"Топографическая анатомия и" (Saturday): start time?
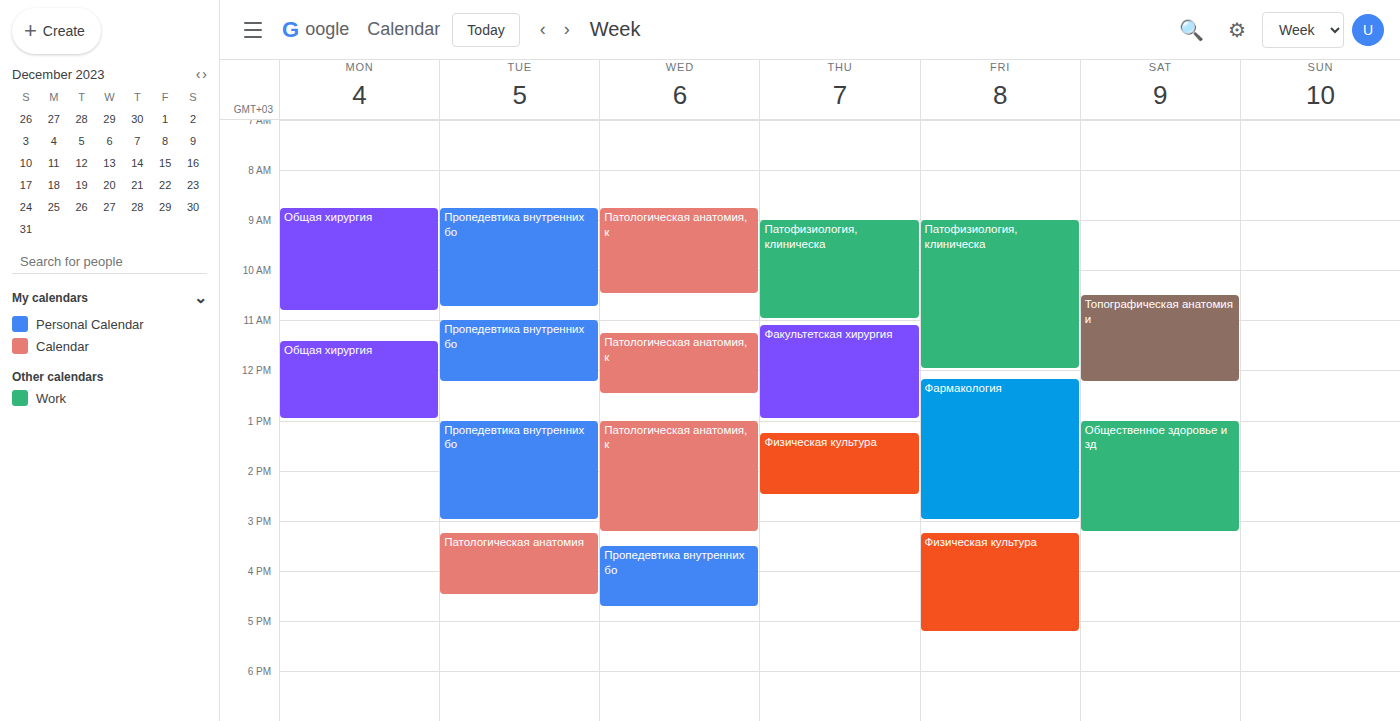
10:30 AM